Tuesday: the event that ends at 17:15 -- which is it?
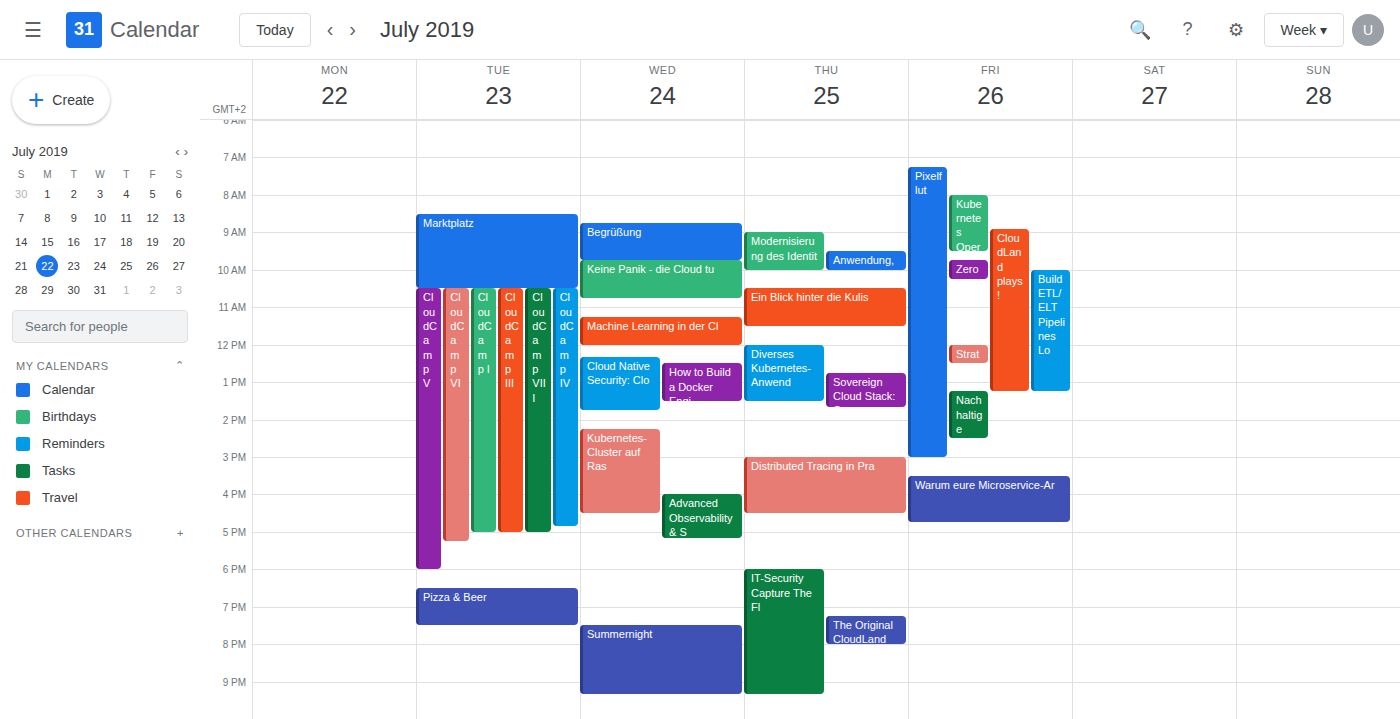
"CloudCamp VI"